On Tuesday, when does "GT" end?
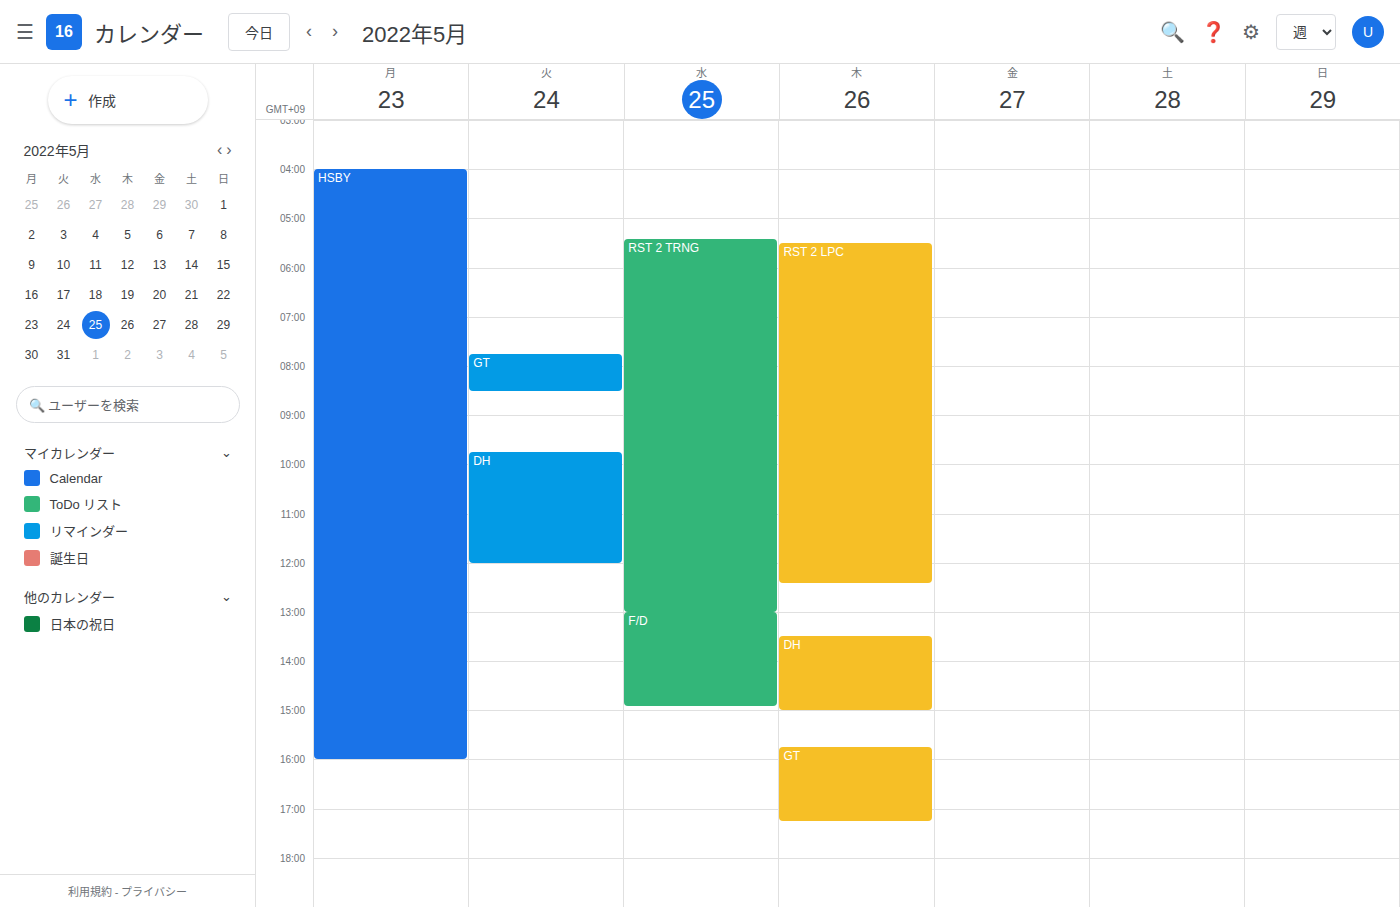
8:30 AM